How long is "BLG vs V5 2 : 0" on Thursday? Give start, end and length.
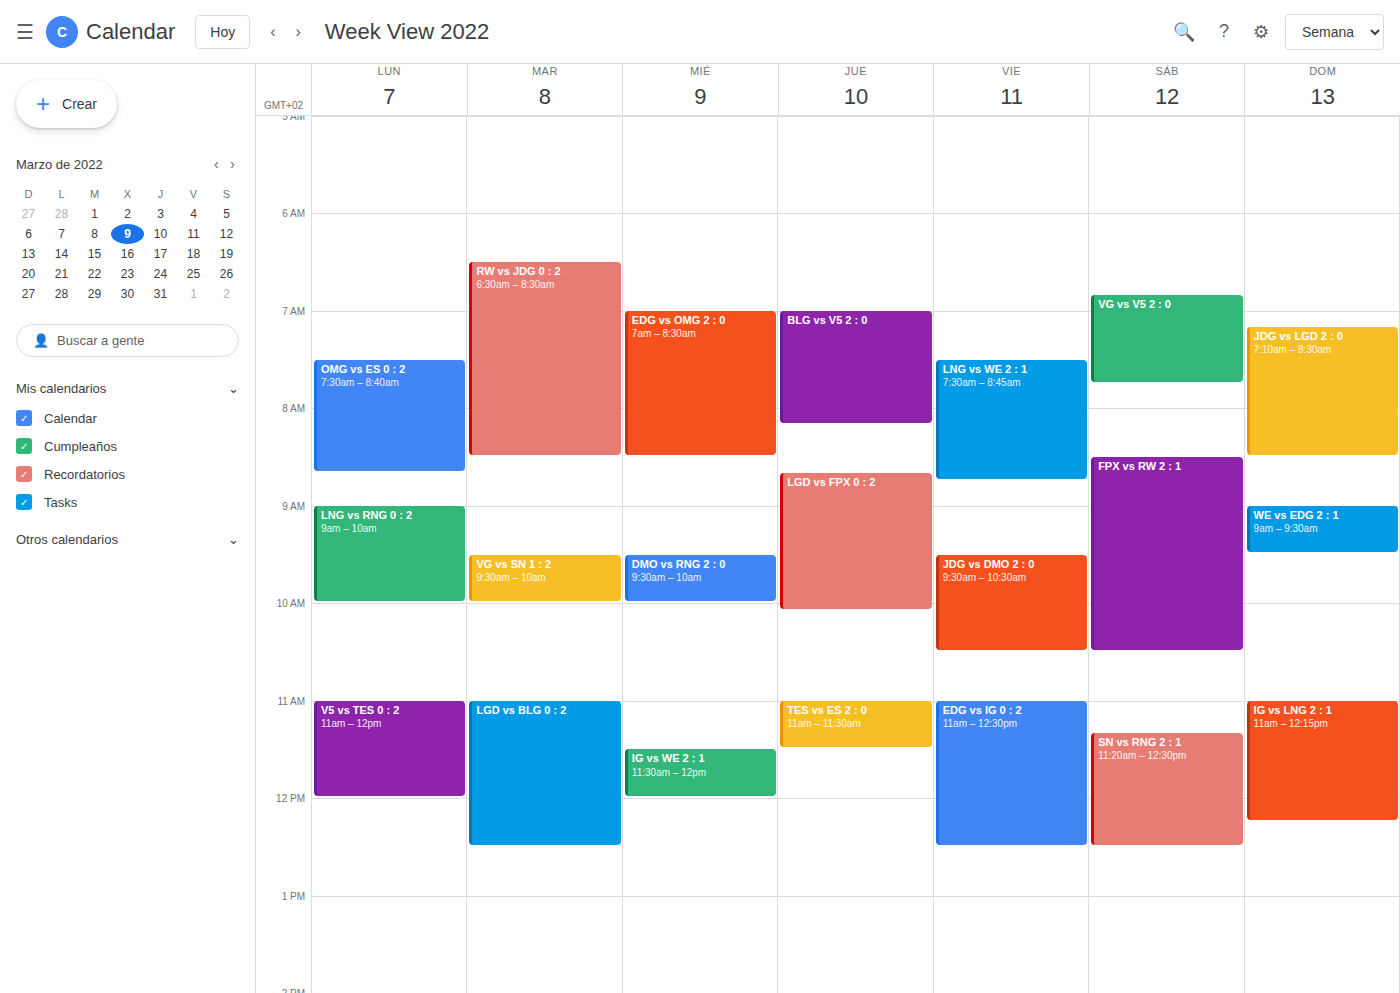
7:00 AM to 8:10 AM, 1 hour 10 minutes